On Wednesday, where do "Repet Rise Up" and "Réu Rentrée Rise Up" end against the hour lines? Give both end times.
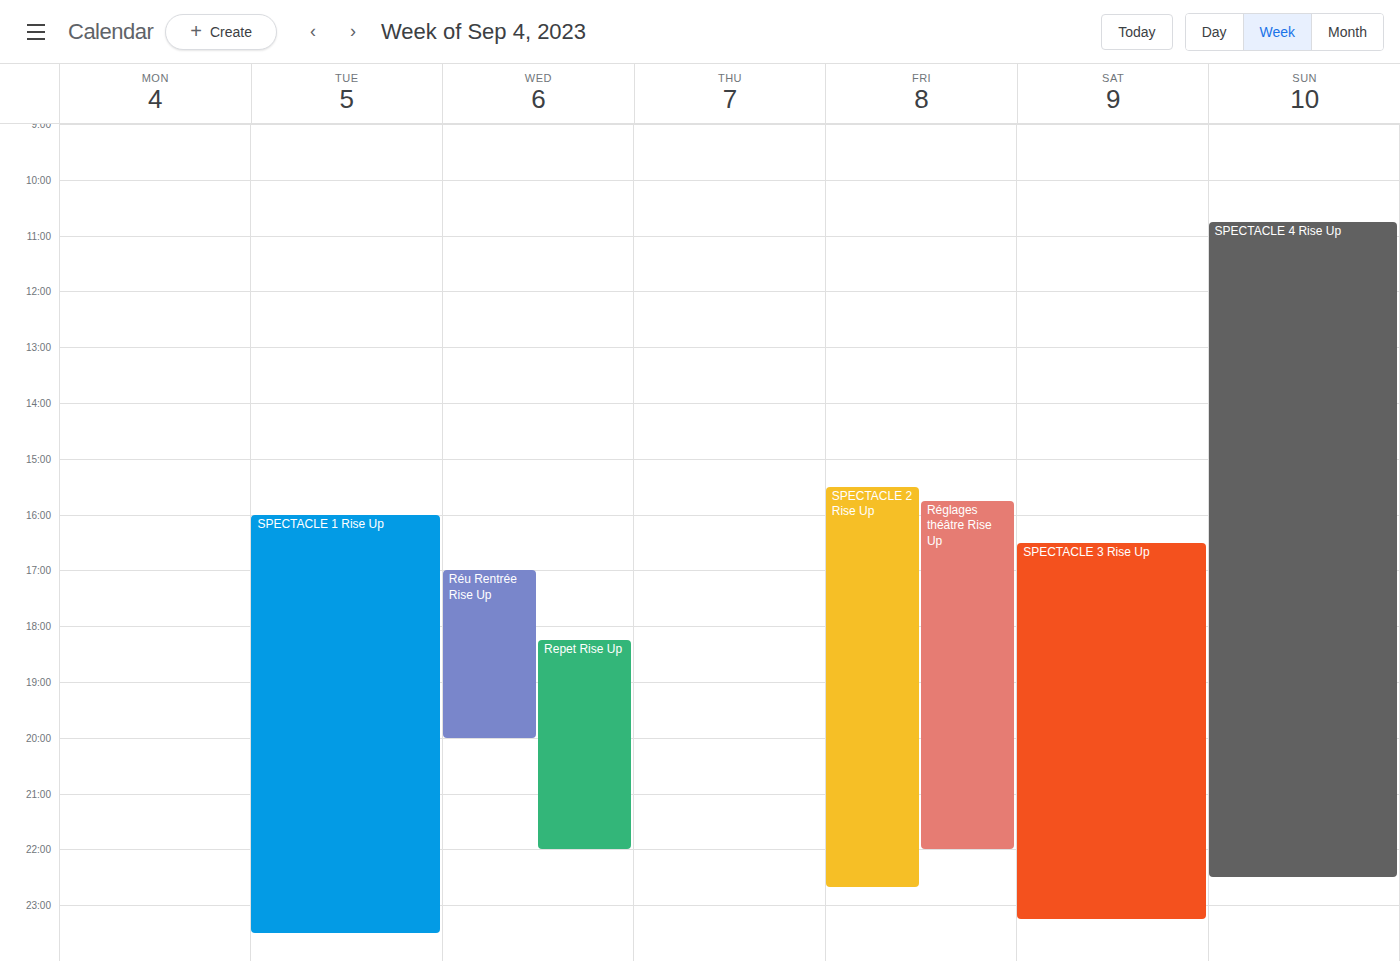
"Repet Rise Up": 10:00 PM, exactly on the 10 PM line. "Réu Rentrée Rise Up": 8:00 PM, exactly on the 8 PM line.